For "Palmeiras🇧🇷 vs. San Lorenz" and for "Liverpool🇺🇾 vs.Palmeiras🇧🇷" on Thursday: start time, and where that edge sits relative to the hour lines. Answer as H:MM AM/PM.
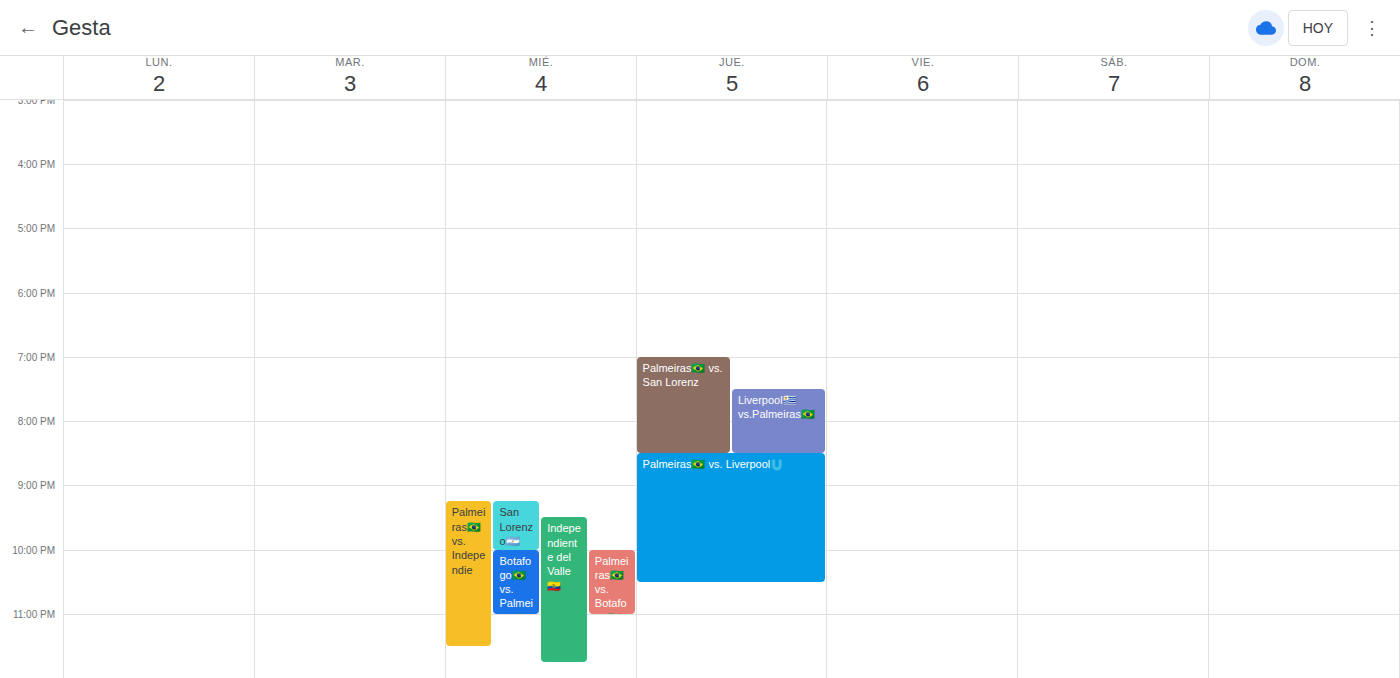
"Palmeiras🇧🇷 vs. San Lorenz": 7:00 PM, exactly on the 7 PM line. "Liverpool🇺🇾 vs.Palmeiras🇧🇷": 7:30 PM, halfway between the 7 PM and 8 PM lines.